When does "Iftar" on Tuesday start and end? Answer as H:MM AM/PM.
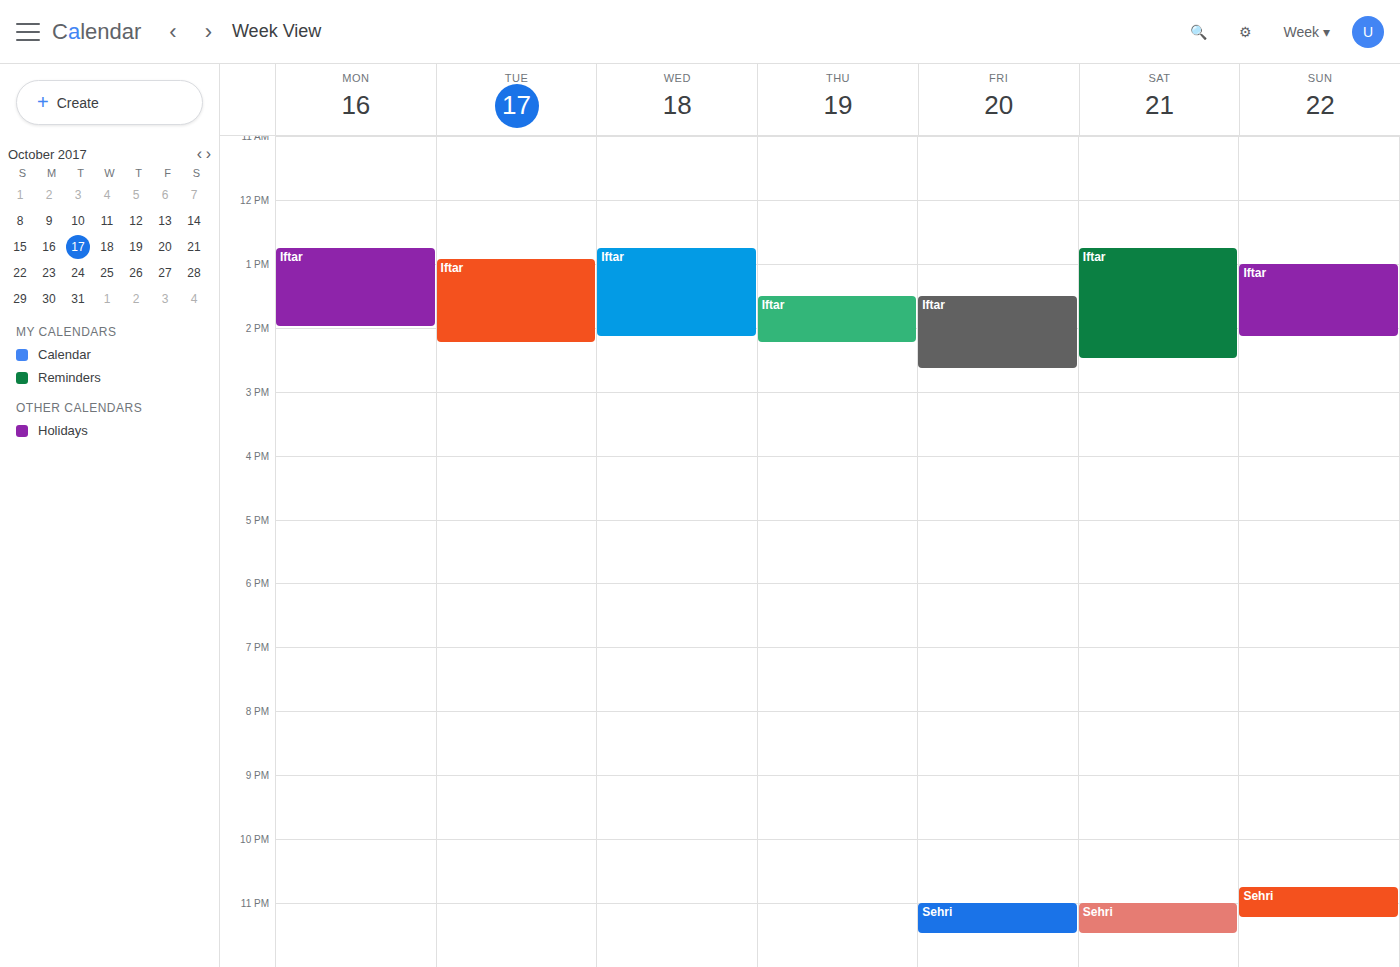
12:55 PM to 2:15 PM